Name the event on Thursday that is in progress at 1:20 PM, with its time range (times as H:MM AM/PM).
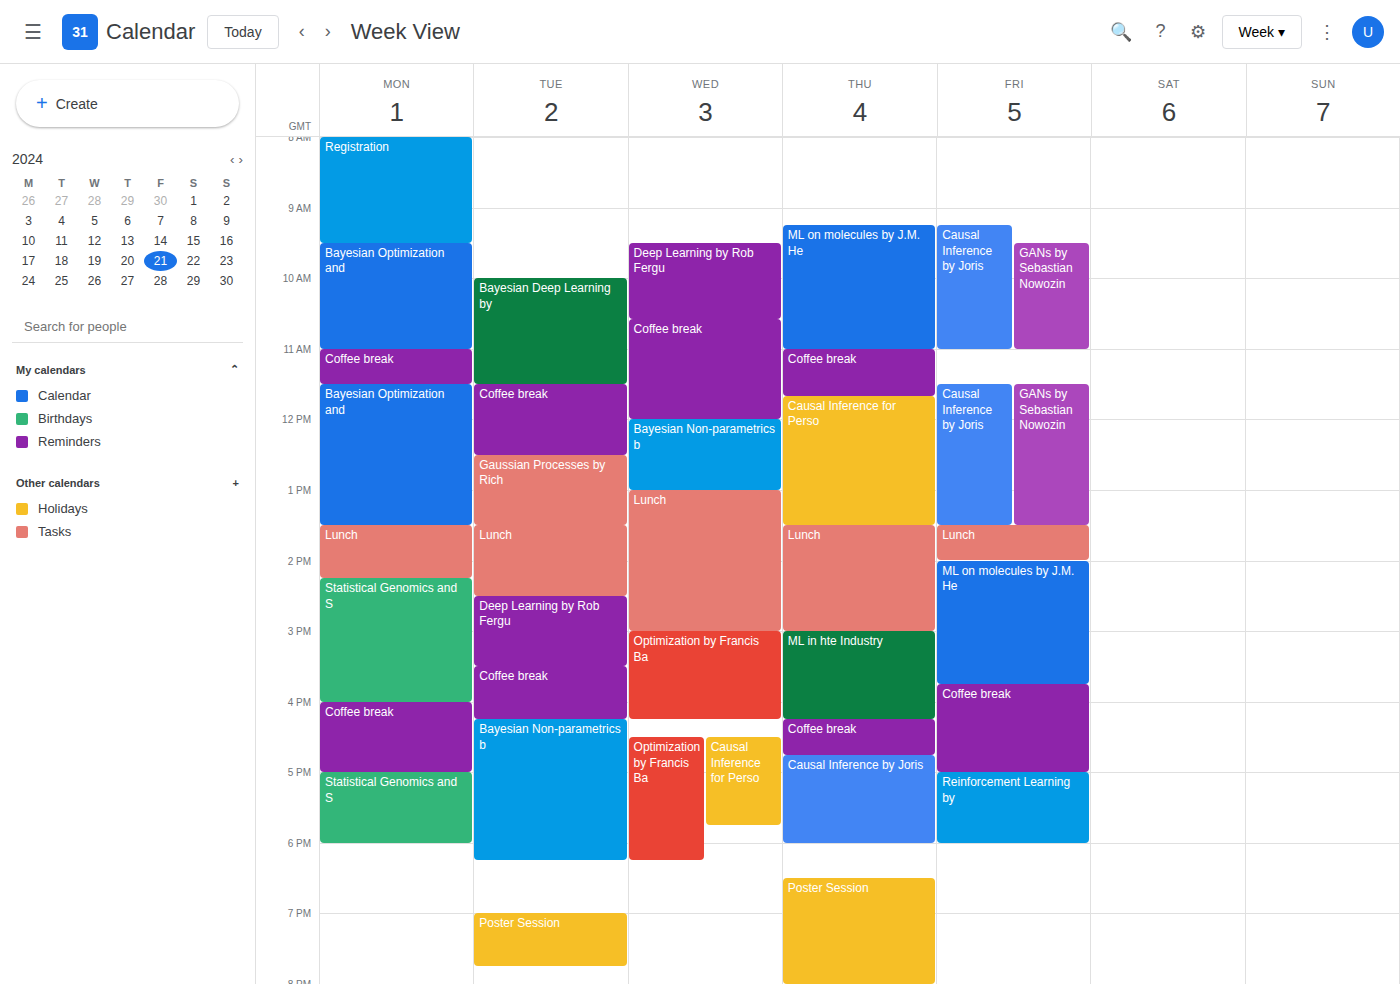
"Causal Inference for Perso", 11:40 AM to 1:30 PM